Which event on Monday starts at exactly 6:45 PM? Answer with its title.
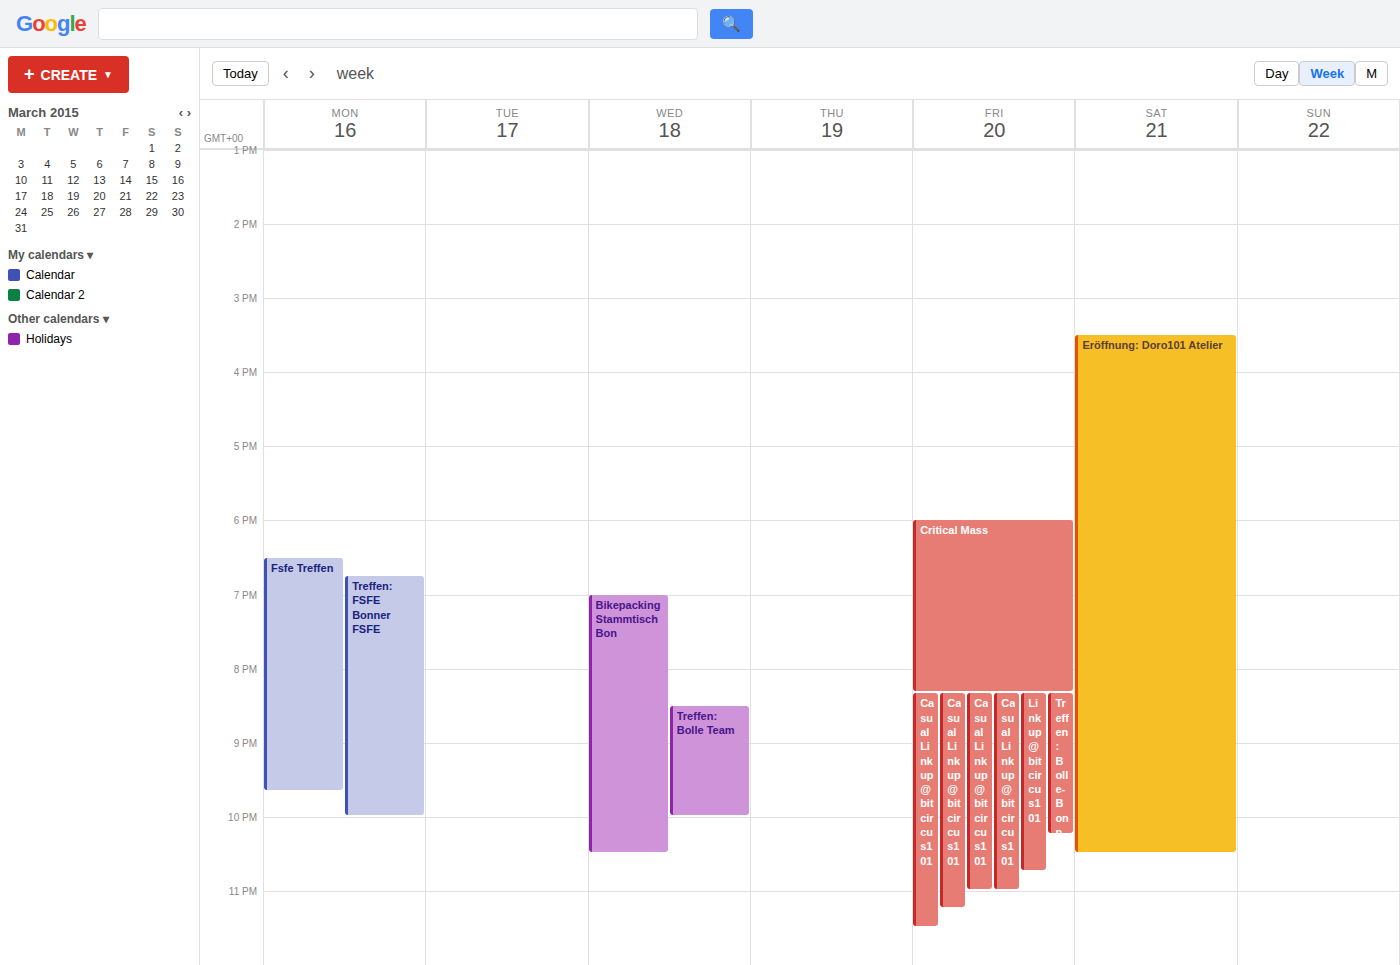
"Treffen: FSFE Bonner FSFE"